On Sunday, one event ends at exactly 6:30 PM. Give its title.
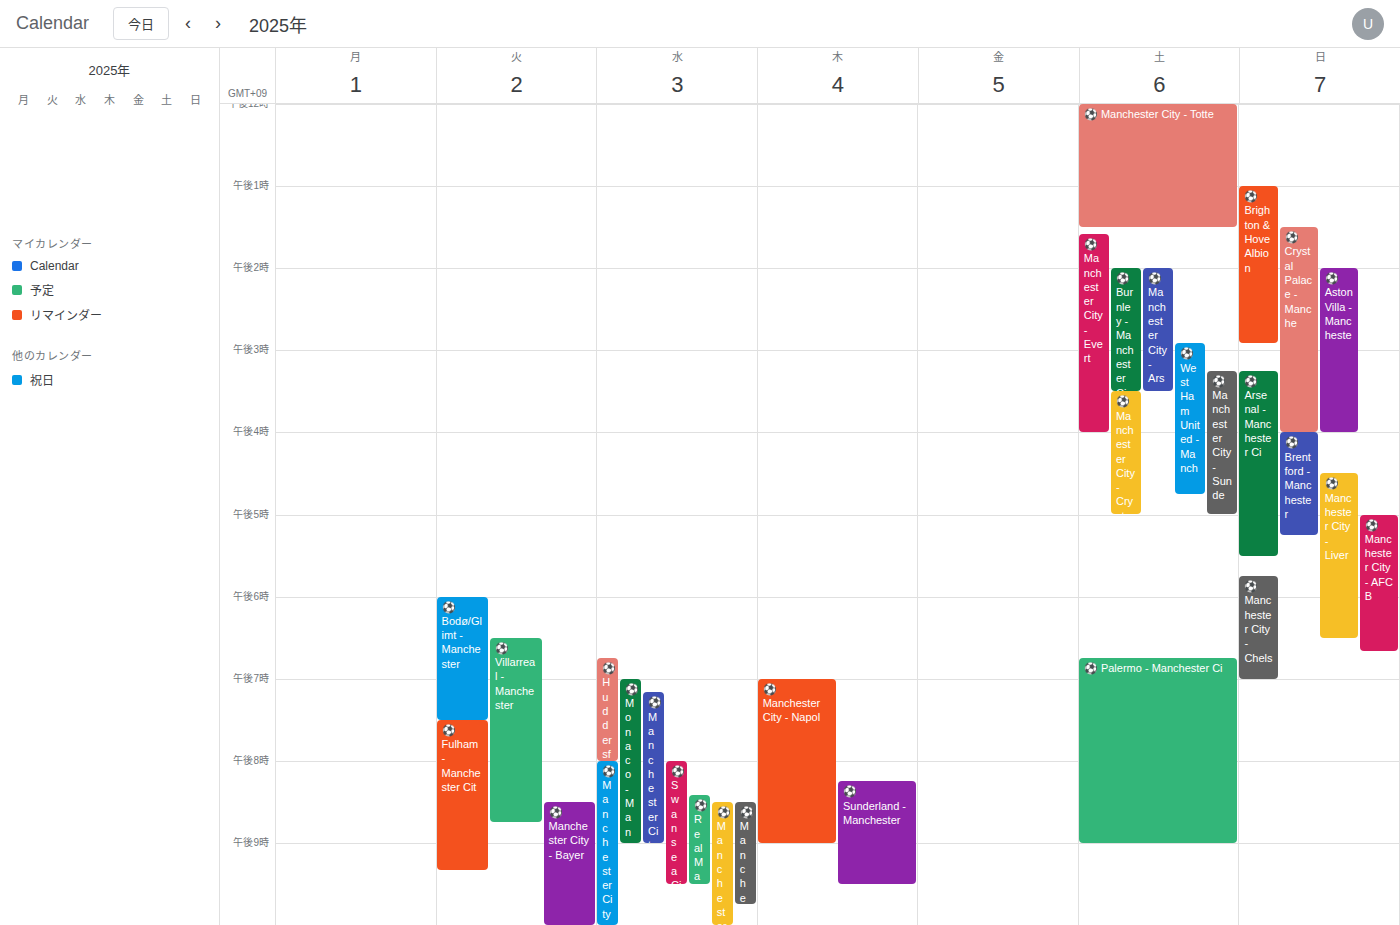
"⚽️ Manchester City - Liver"